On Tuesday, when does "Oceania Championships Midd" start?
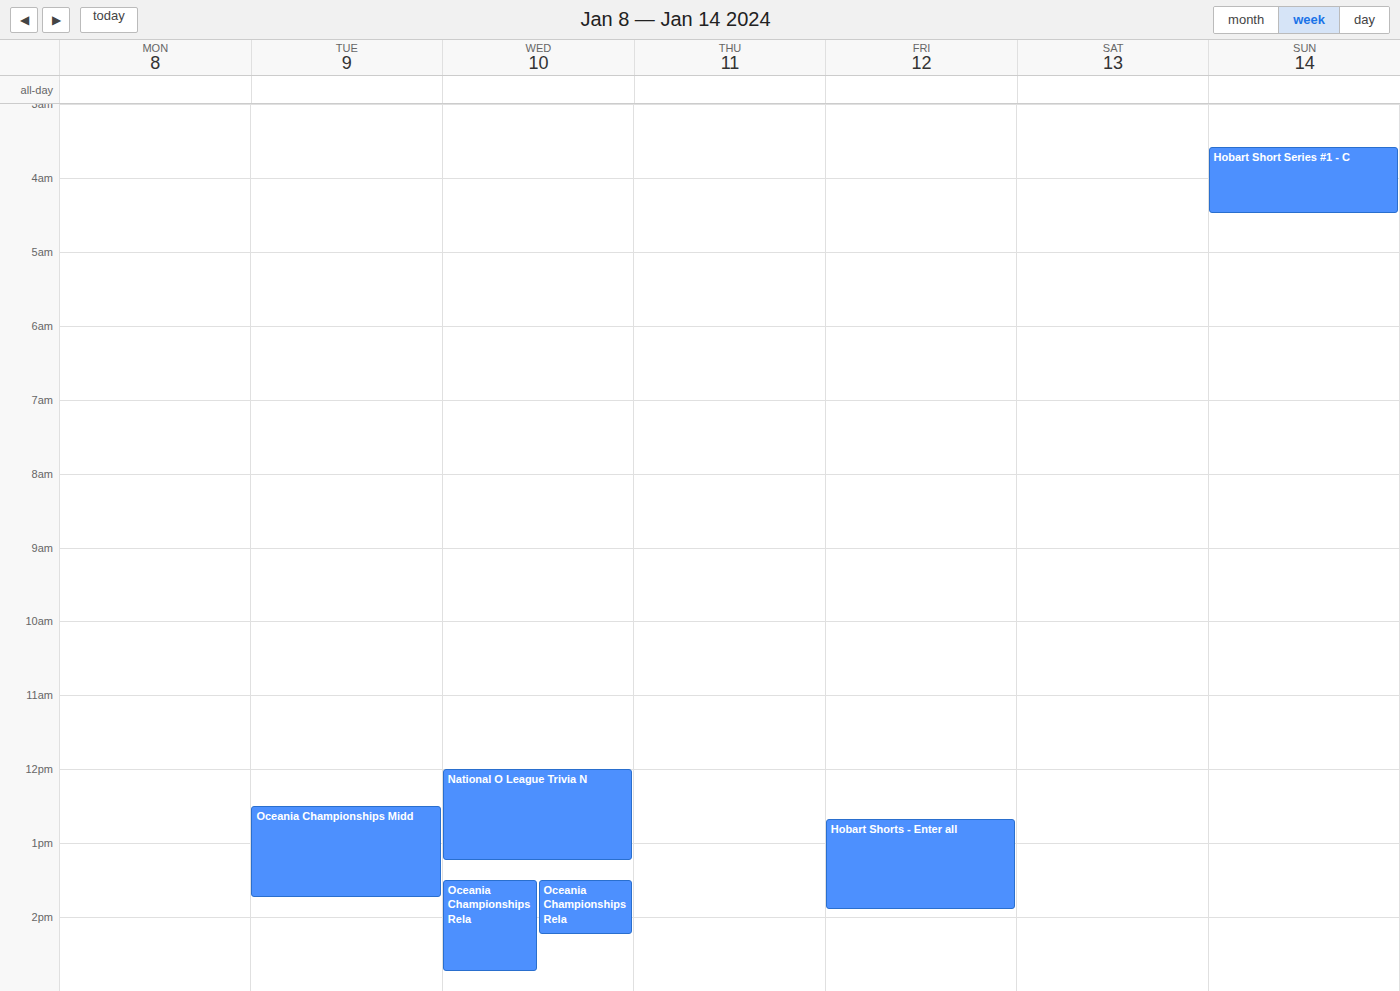
12:30